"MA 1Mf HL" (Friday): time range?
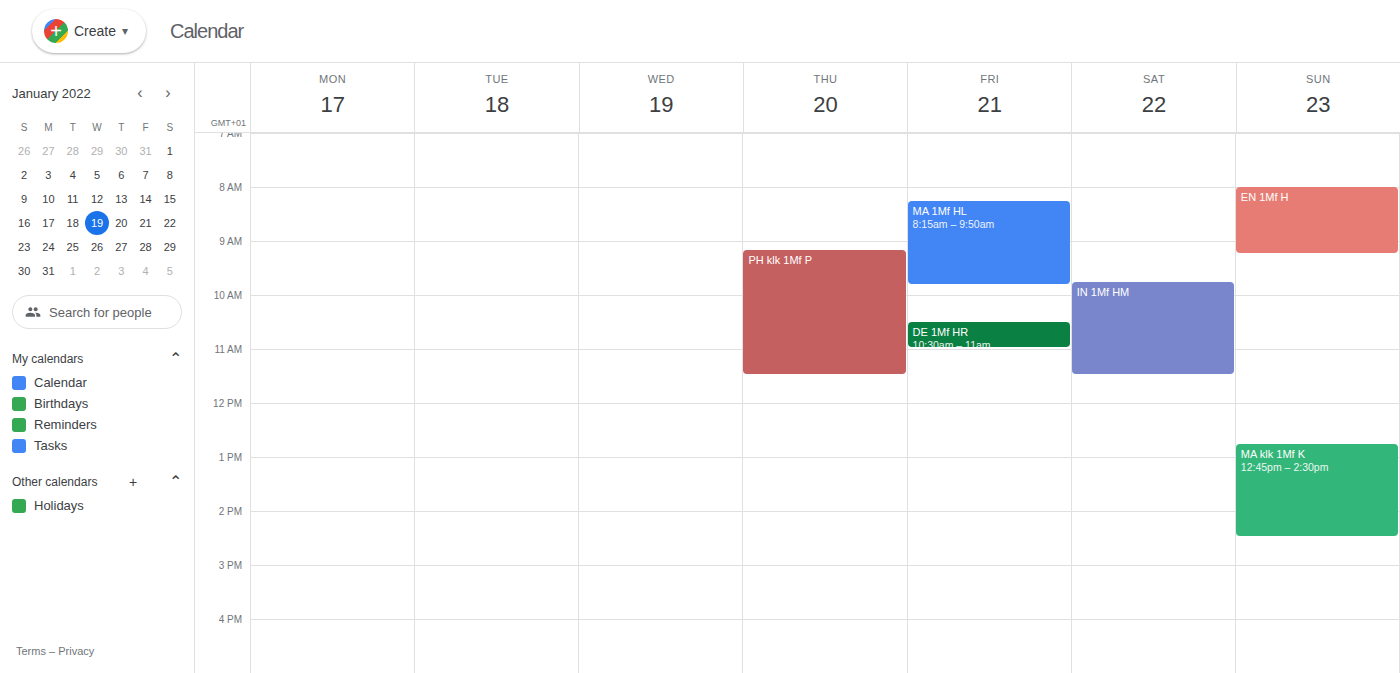
08:15 to 09:50